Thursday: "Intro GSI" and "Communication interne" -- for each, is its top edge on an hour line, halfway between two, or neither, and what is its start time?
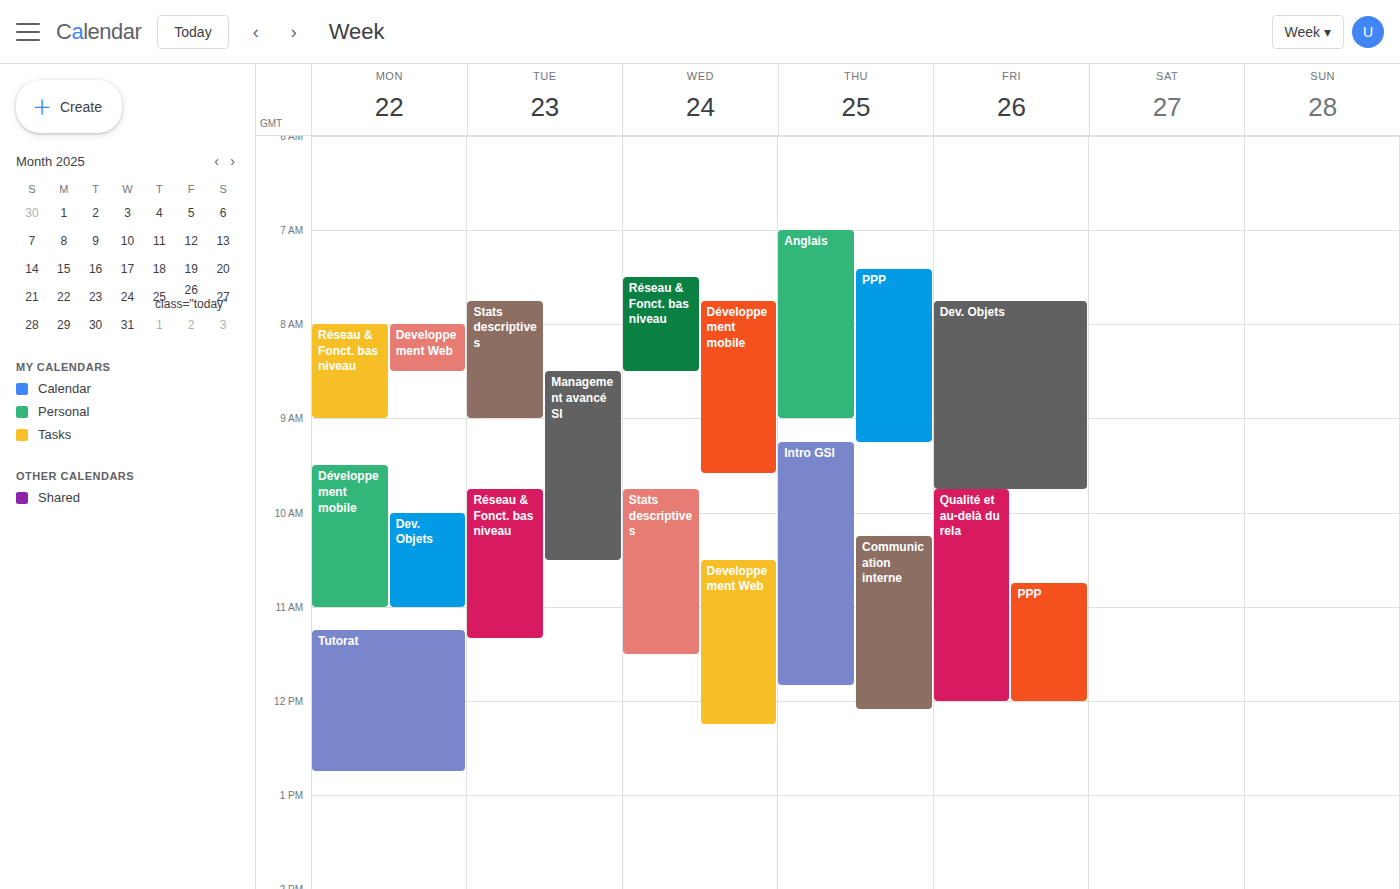
"Intro GSI": 9:15 AM, neither: a quarter of the way from the 9 AM line to the 10 AM line. "Communication interne": 10:15 AM, neither: a quarter of the way from the 10 AM line to the 11 AM line.